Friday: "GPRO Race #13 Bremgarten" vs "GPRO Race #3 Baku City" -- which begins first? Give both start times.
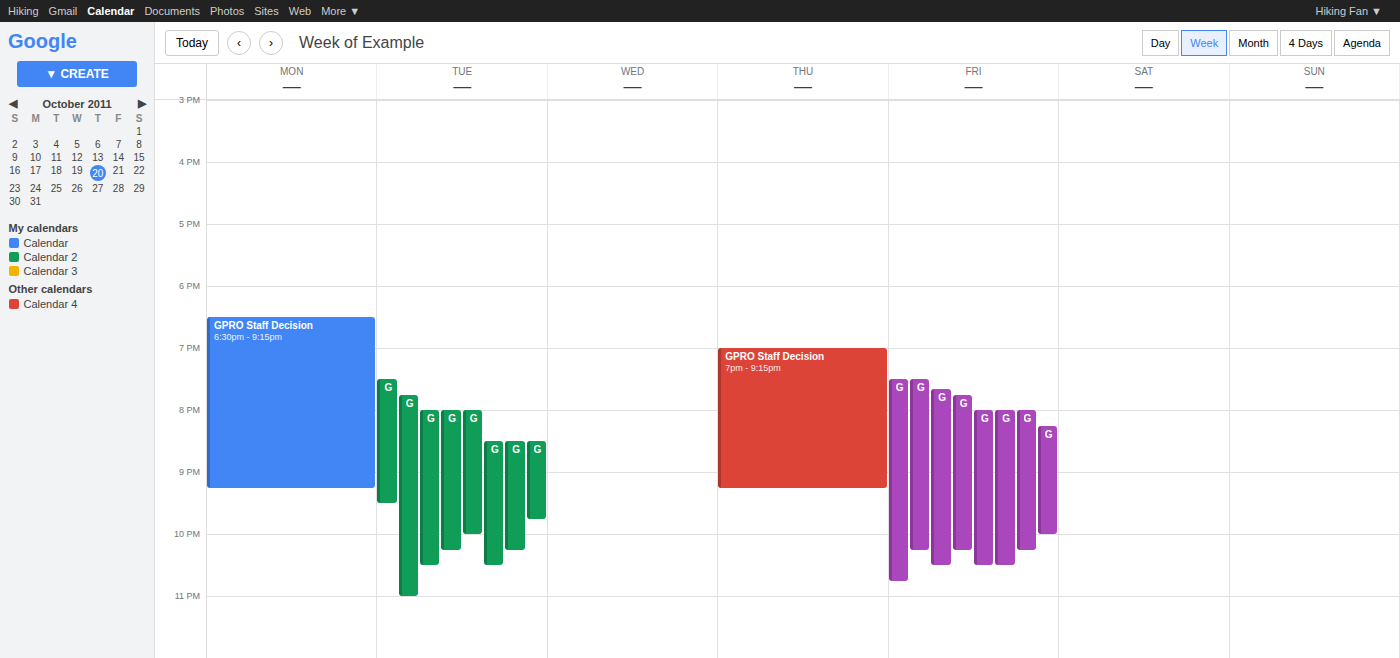
"GPRO Race #3 Baku City" 8:00 PM; "GPRO Race #13 Bremgarten" 8:15 PM.